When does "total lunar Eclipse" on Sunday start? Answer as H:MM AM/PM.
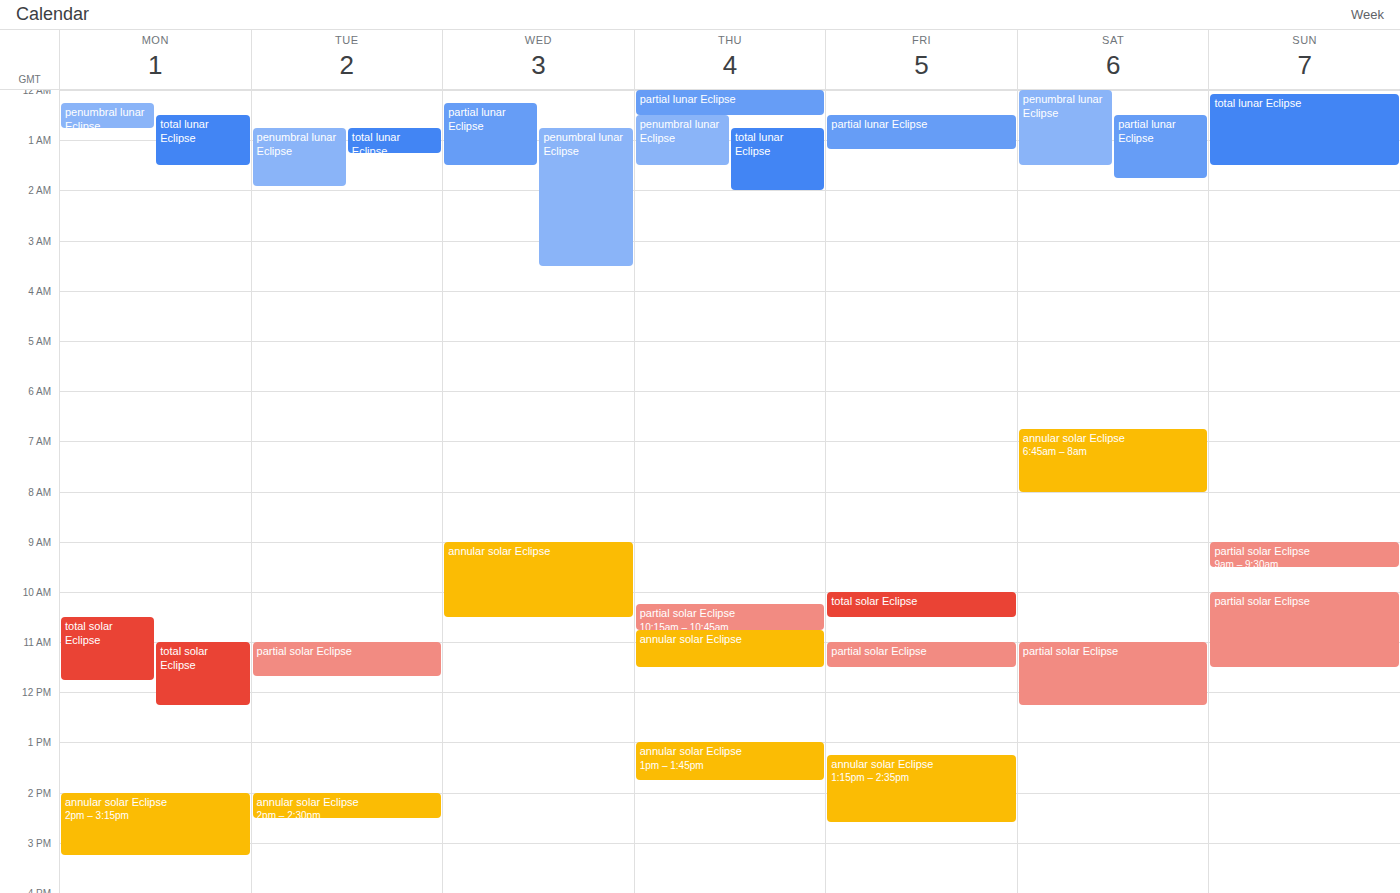
12:05 AM